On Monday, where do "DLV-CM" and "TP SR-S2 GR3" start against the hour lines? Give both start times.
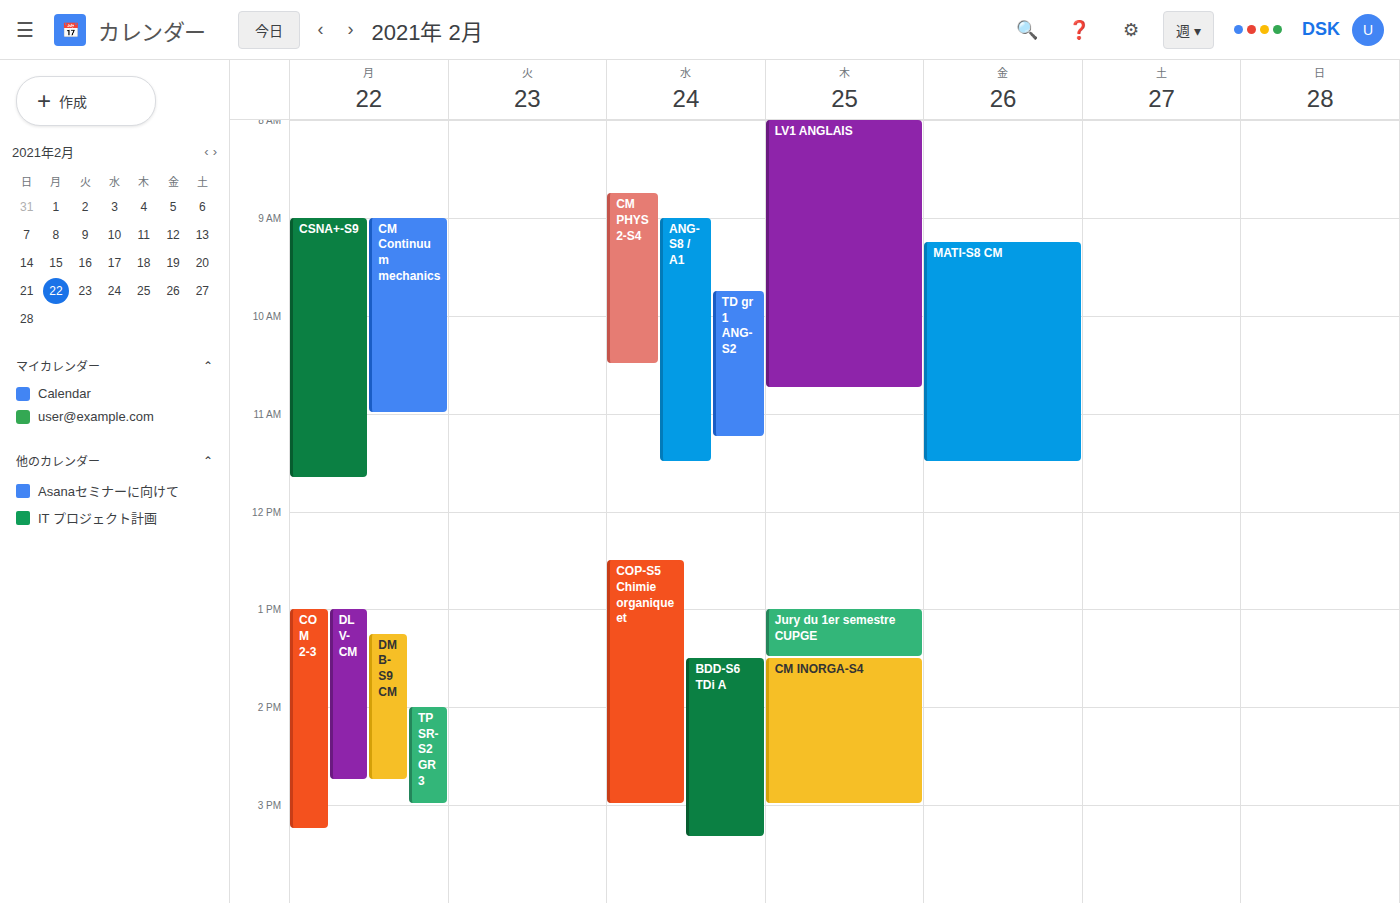
"DLV-CM": 1:00 PM, exactly on the 1 PM line. "TP SR-S2 GR3": 2:00 PM, exactly on the 2 PM line.